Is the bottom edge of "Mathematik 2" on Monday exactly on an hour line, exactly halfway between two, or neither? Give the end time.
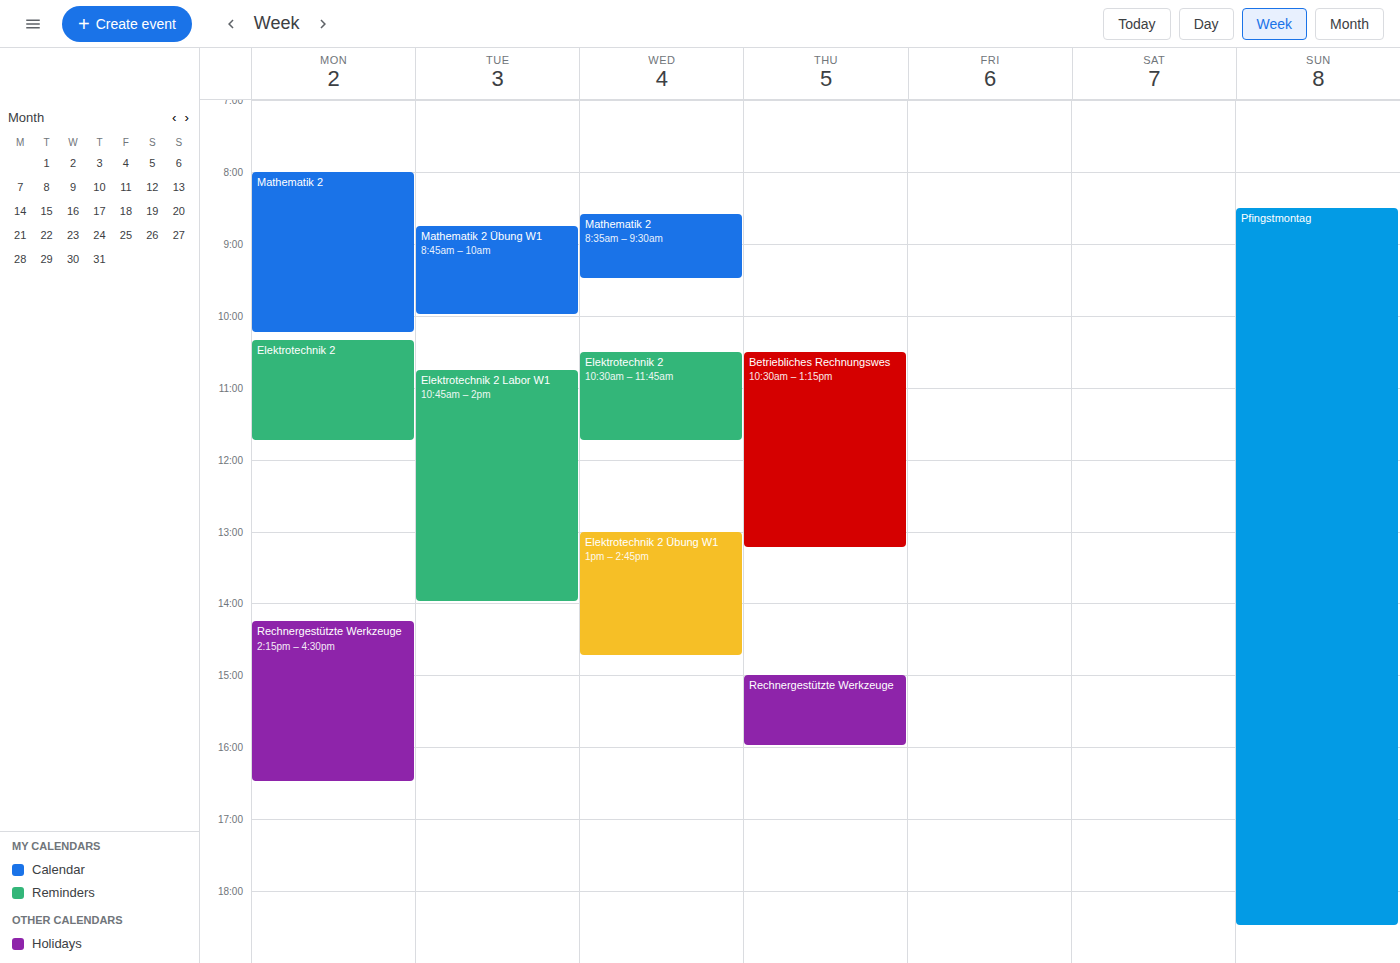
10:15 AM -- neither: a quarter of the way from the 10 AM line to the 11 AM line.